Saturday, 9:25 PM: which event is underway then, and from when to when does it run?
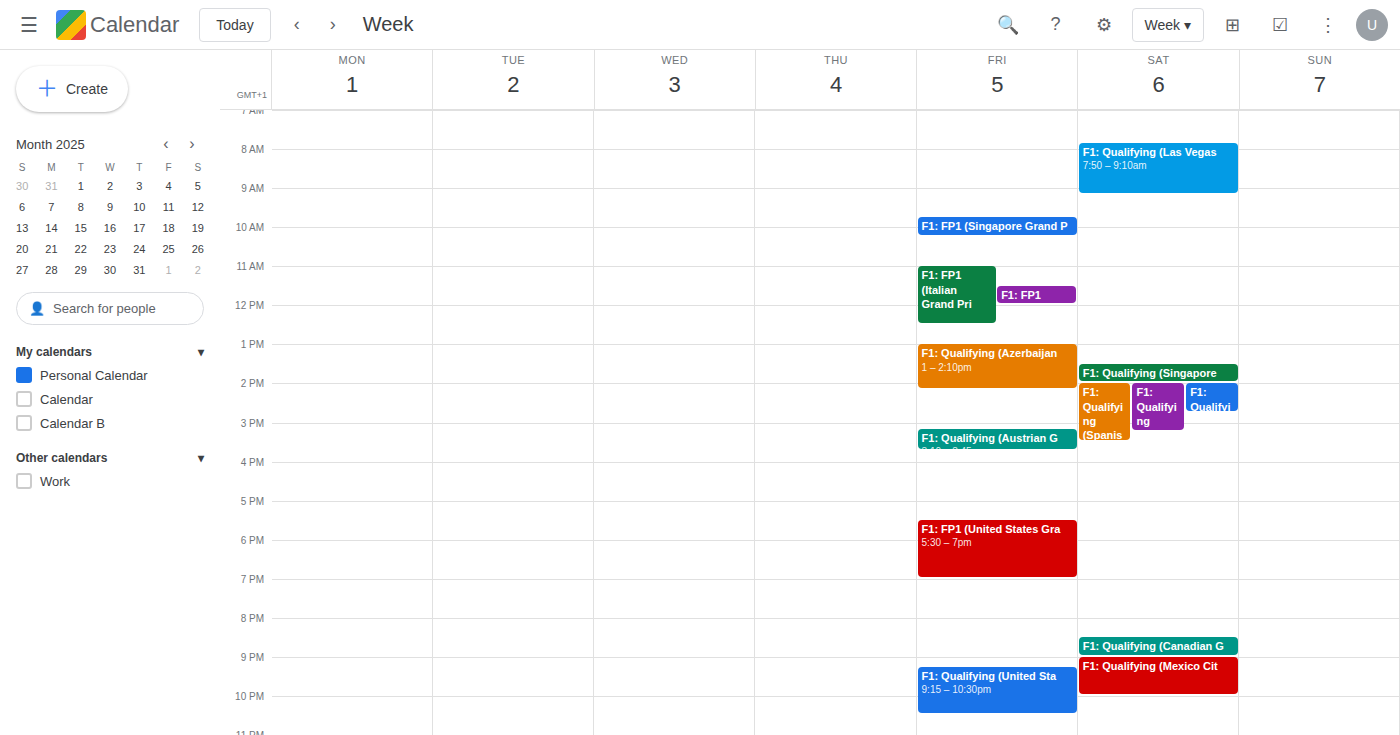
"F1: Qualifying (Mexico Cit", 9:00 PM to 10:00 PM